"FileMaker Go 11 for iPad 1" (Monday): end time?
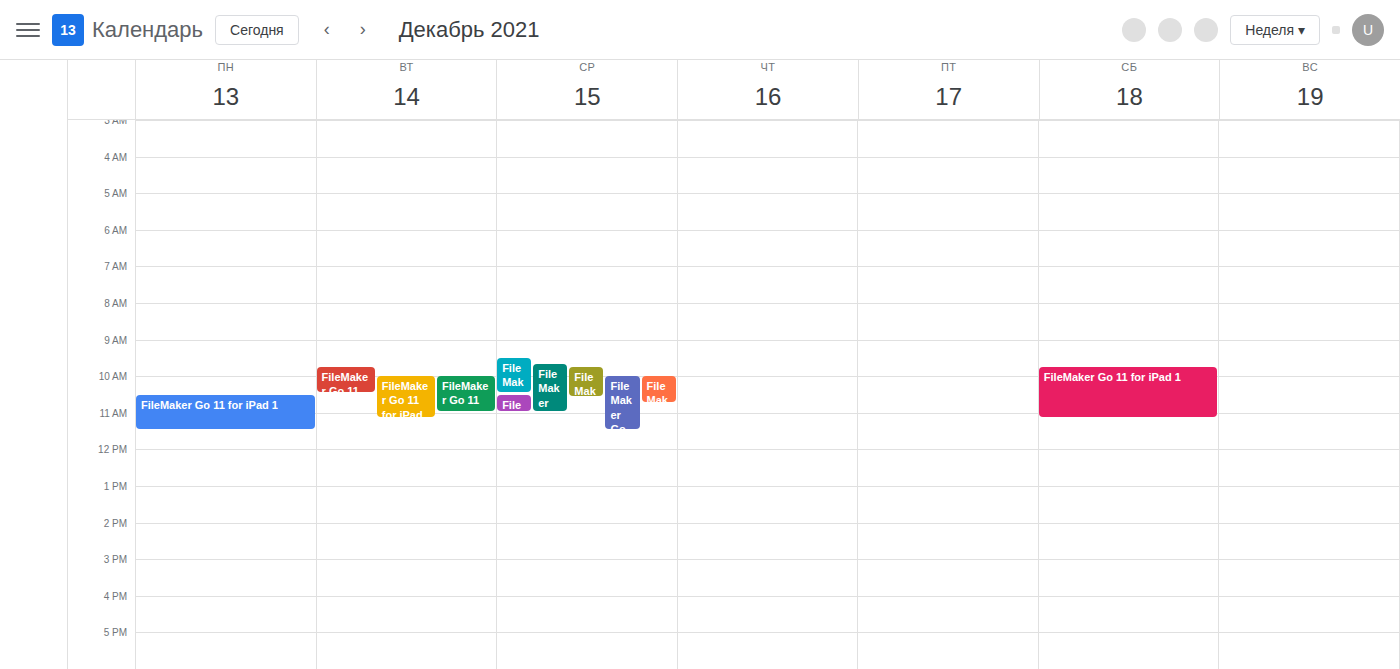
11:30